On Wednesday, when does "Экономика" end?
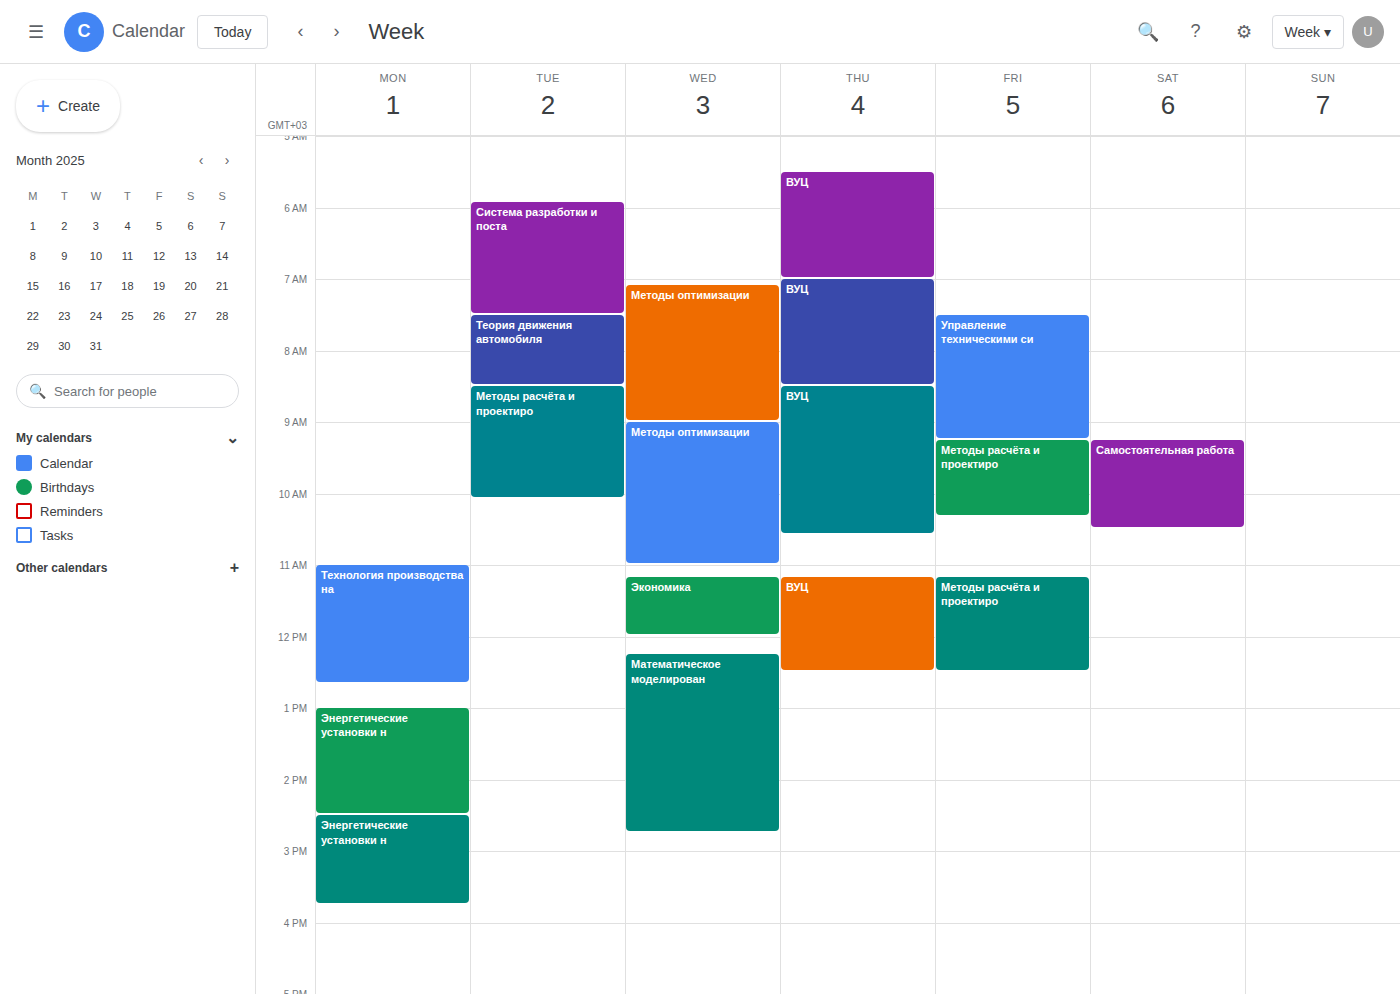
12:00 PM